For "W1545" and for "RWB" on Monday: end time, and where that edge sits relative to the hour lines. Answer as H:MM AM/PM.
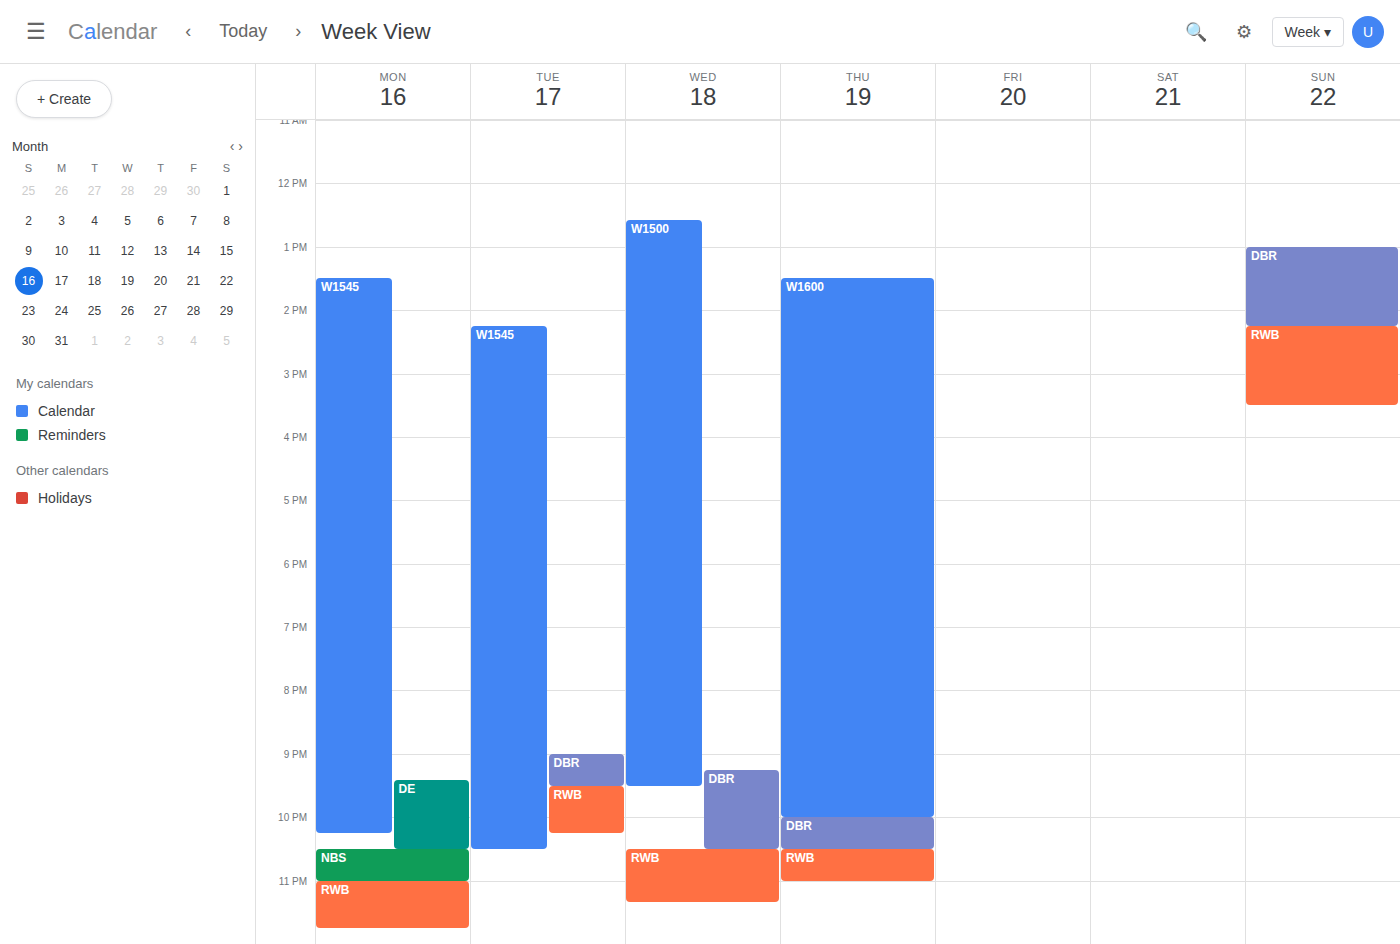
"W1545": 10:15 PM, neither: a quarter of the way from the 10 PM line to the 11 PM line. "RWB": 11:45 PM, neither: three quarters of the way from the 11 PM line to the 12 AM line.